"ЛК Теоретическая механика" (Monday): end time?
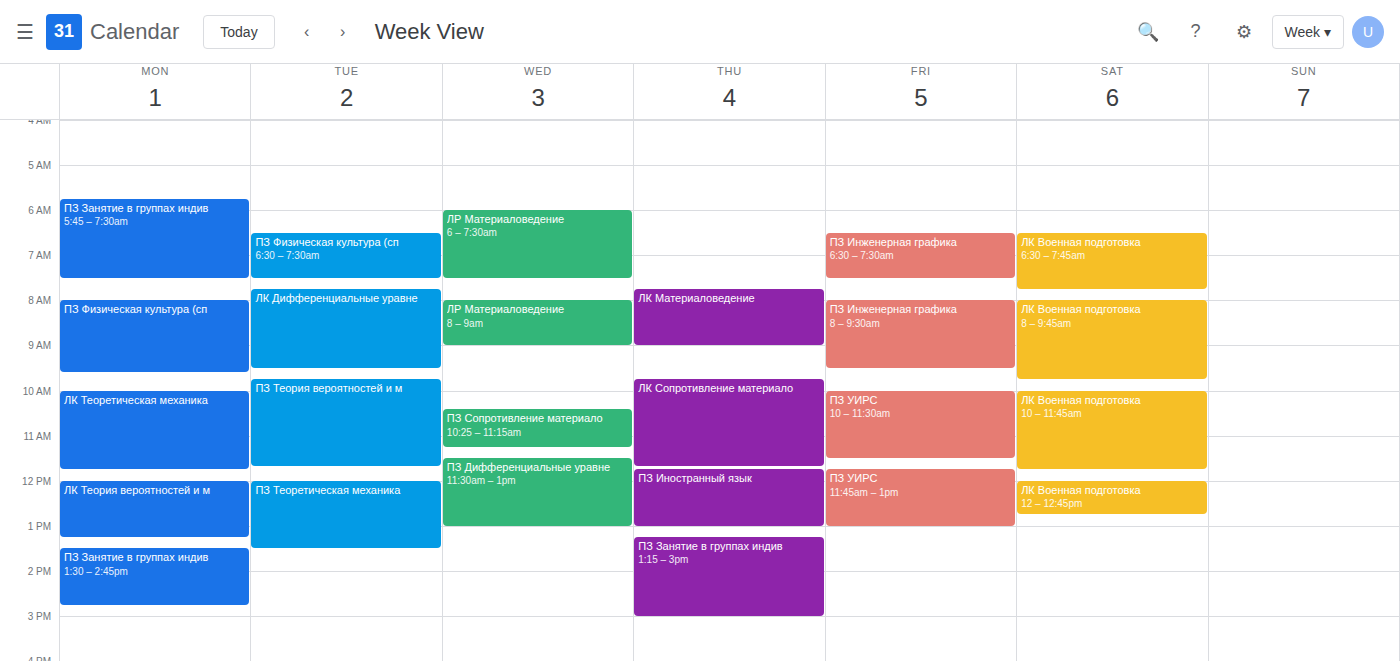
11:45 AM